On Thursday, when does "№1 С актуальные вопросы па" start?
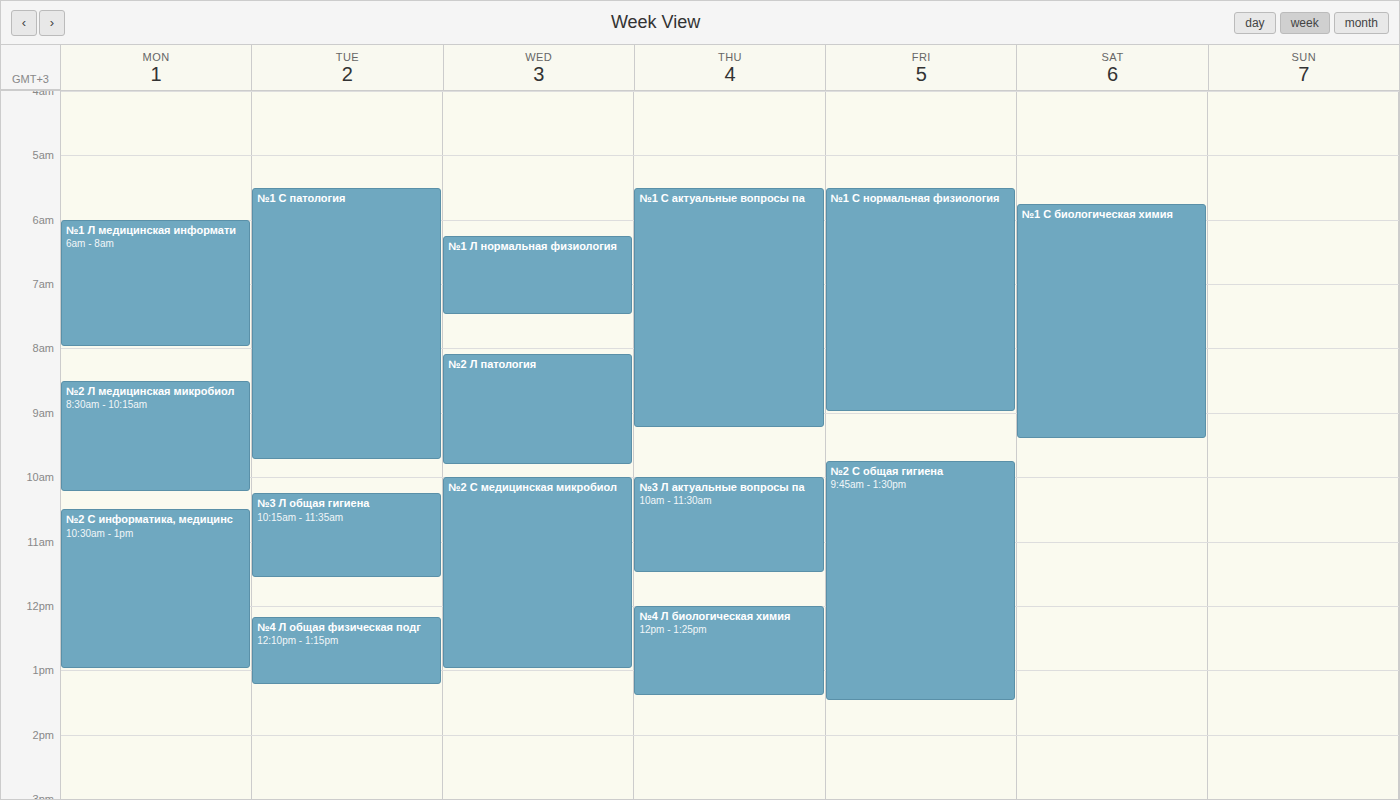
5:30 AM